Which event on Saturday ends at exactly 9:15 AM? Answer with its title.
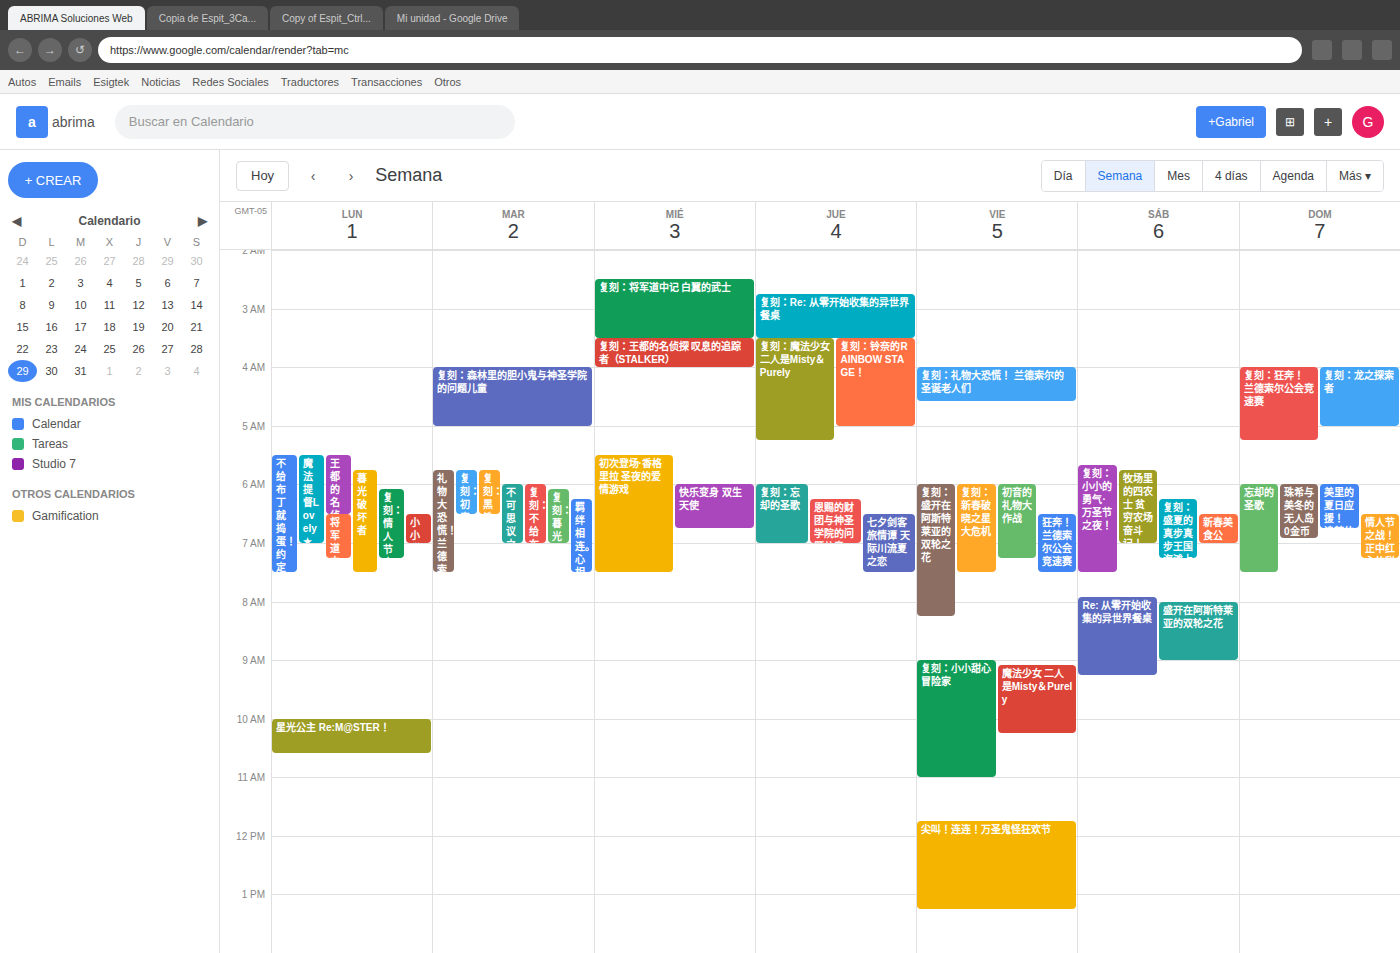
"Re: 从零开始收集的异世界餐桌"